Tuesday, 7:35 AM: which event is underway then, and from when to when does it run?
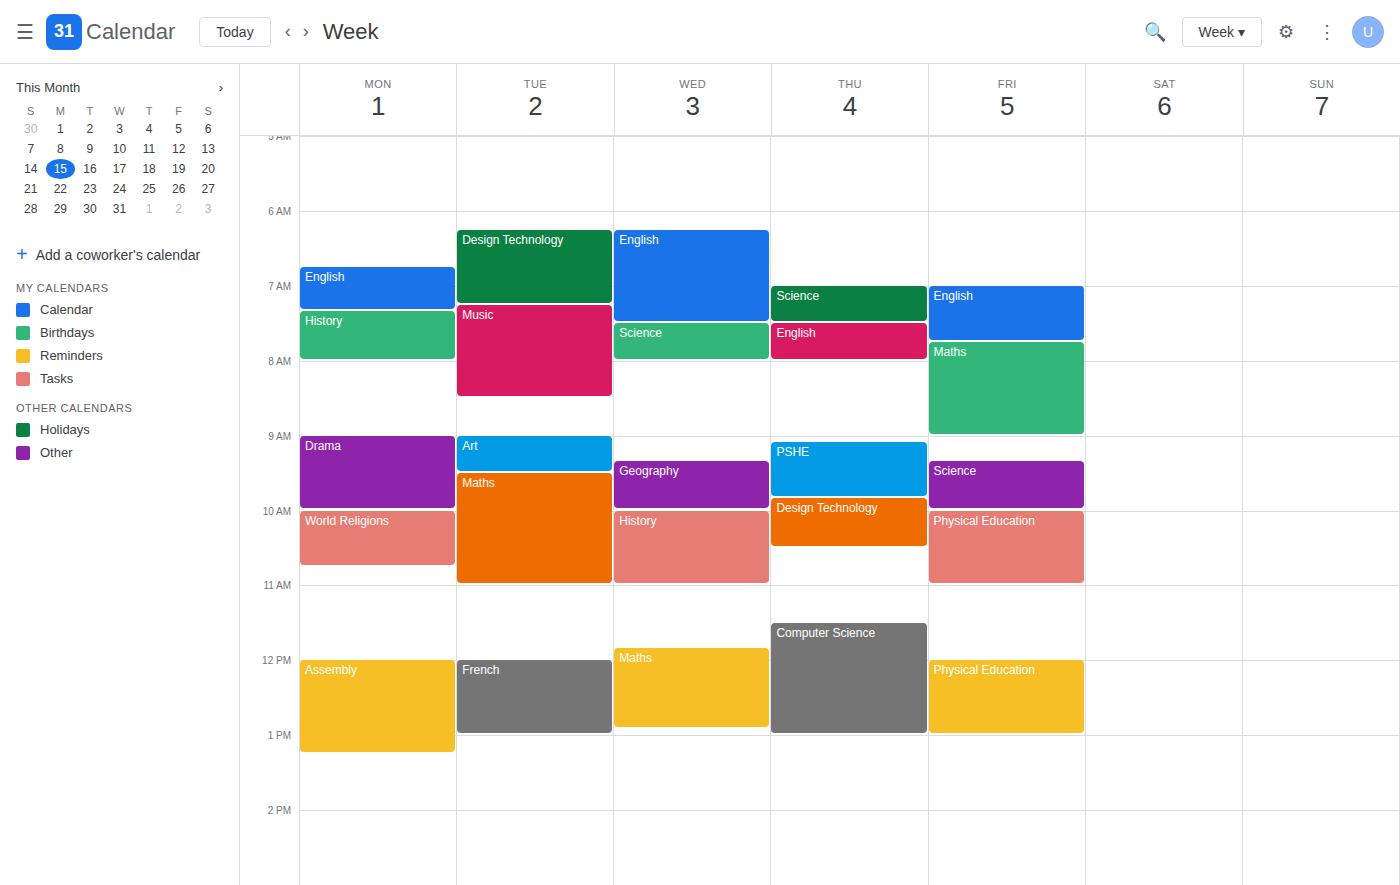
"Music", 7:15 AM to 8:30 AM